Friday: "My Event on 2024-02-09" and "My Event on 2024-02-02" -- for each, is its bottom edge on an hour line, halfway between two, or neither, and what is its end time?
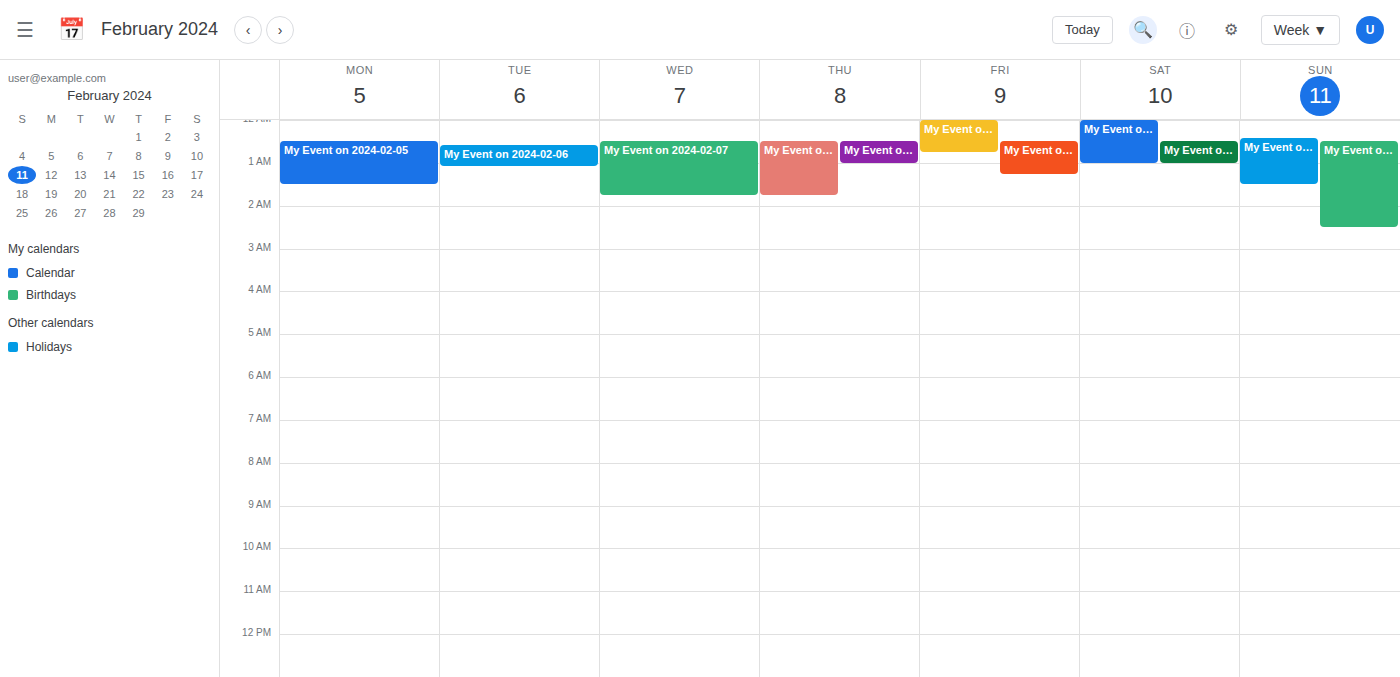
"My Event on 2024-02-09": 1:15 AM, neither: a quarter of the way from the 1 AM line to the 2 AM line. "My Event on 2024-02-02": 12:45 AM, neither: three quarters of the way from the 12 AM line to the 1 AM line.